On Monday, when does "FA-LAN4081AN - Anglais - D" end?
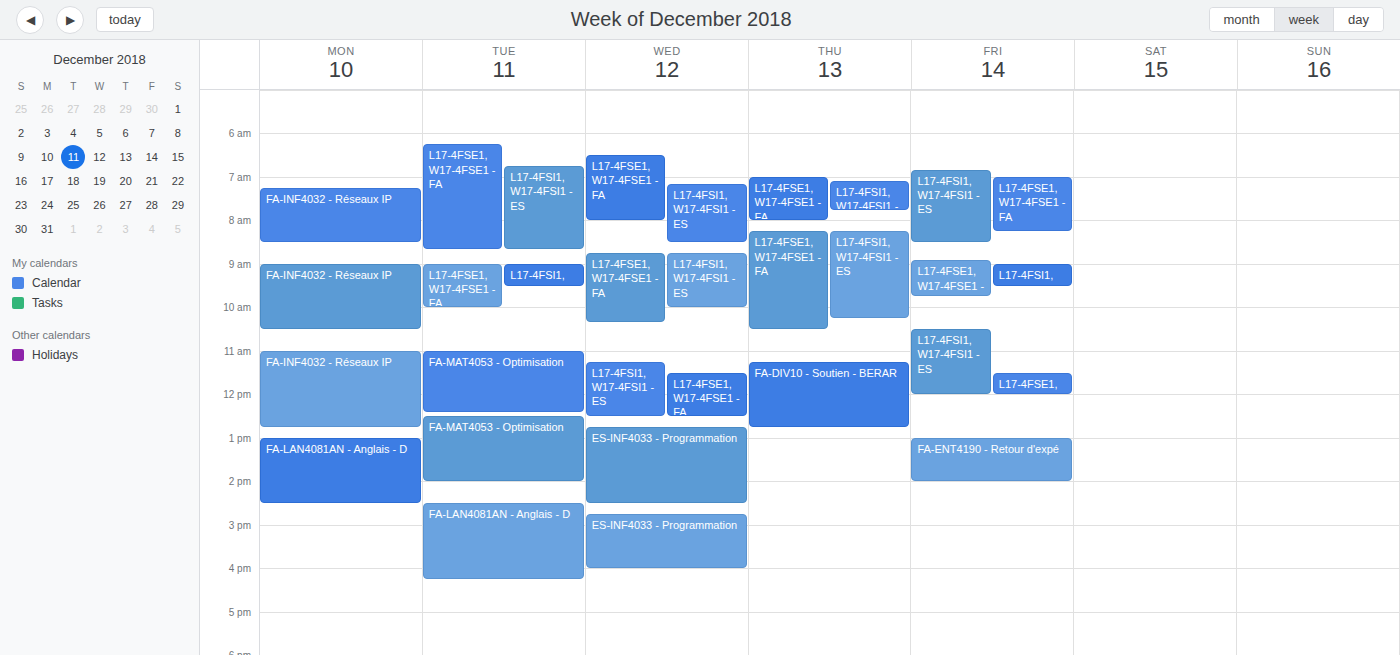
2:30 PM